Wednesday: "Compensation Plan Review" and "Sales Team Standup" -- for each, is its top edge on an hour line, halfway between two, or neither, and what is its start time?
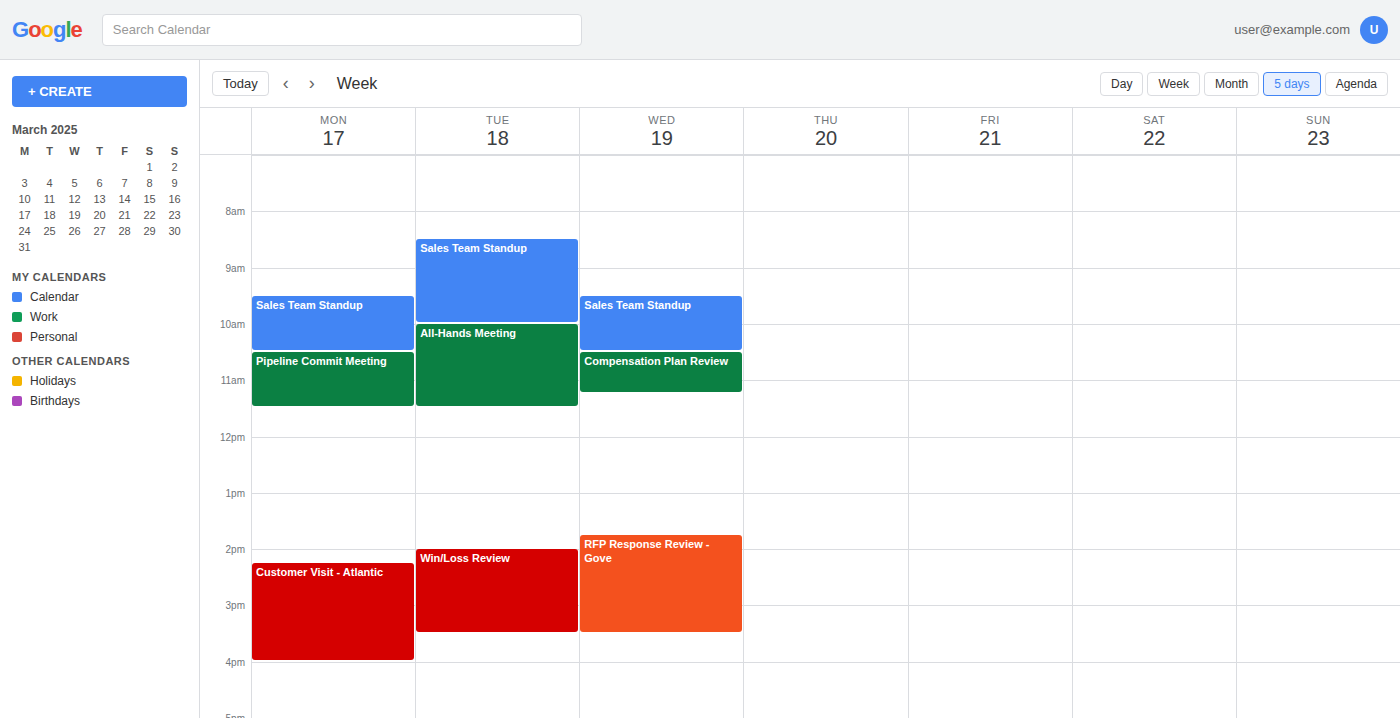
"Compensation Plan Review": 10:30, halfway between the 10:00 and 11:00 lines. "Sales Team Standup": 09:30, halfway between the 09:00 and 10:00 lines.